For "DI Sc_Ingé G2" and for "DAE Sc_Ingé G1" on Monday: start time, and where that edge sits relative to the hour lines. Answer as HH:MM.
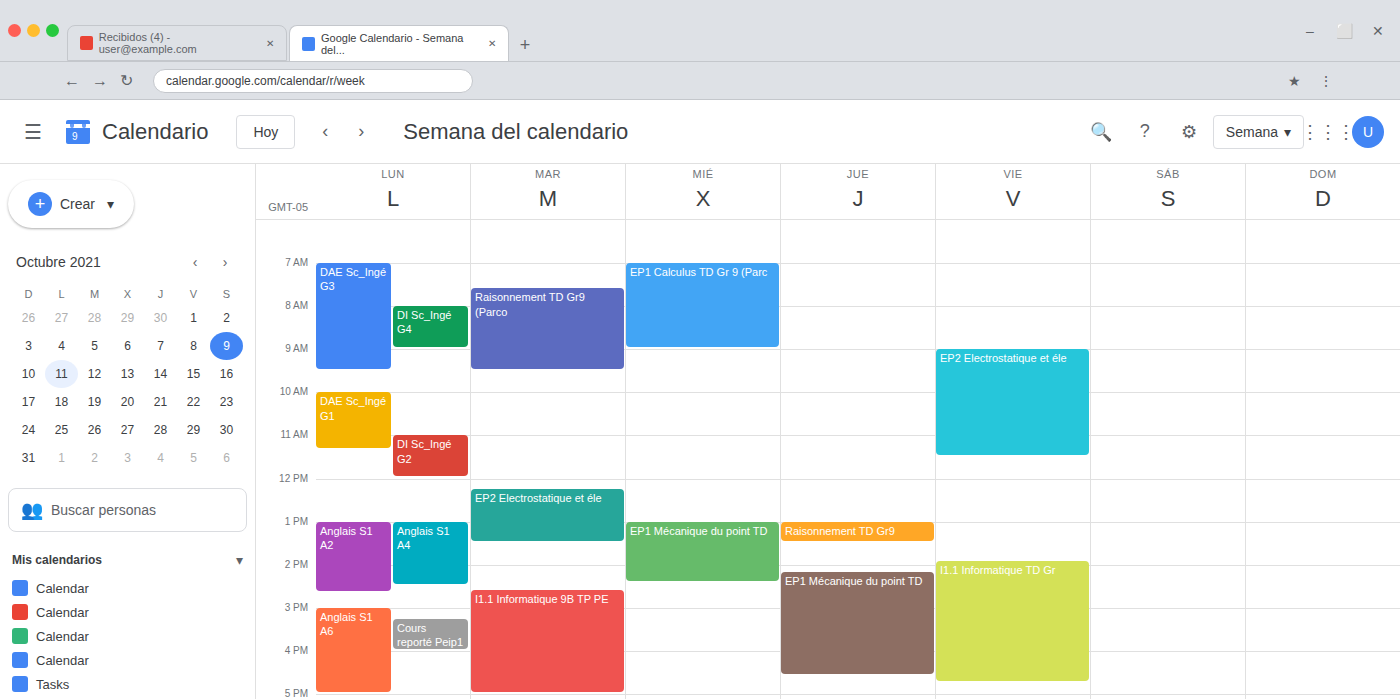
"DI Sc_Ingé G2": 11:00, exactly on the 11:00 line. "DAE Sc_Ingé G1": 10:00, exactly on the 10:00 line.